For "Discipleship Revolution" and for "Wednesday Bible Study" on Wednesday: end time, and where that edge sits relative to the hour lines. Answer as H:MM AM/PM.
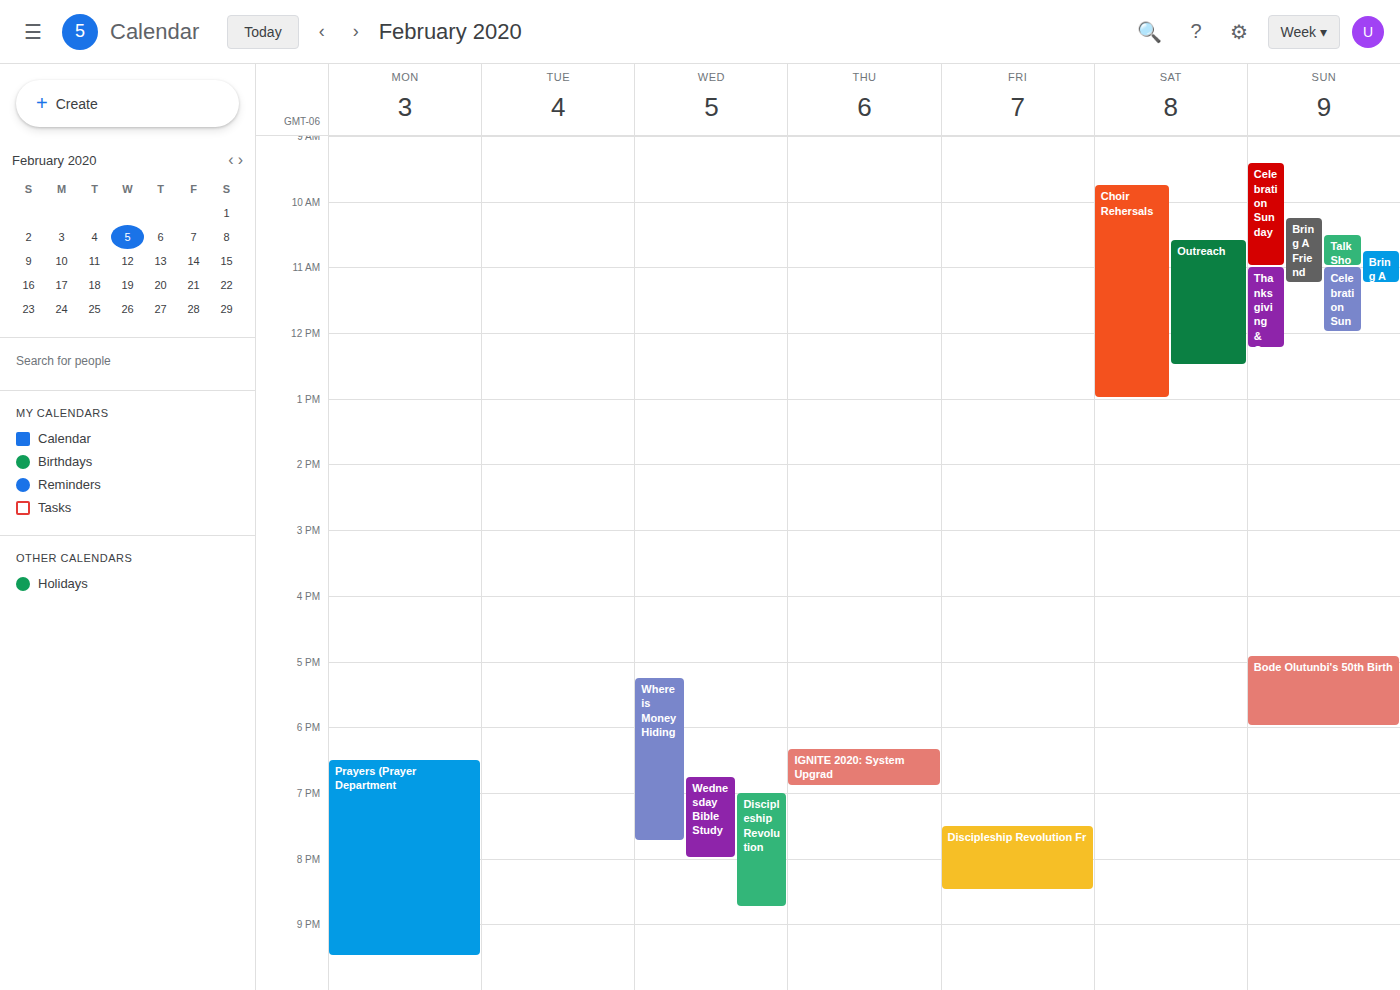
"Discipleship Revolution": 8:45 PM, neither: three quarters of the way from the 8 PM line to the 9 PM line. "Wednesday Bible Study": 8:00 PM, exactly on the 8 PM line.